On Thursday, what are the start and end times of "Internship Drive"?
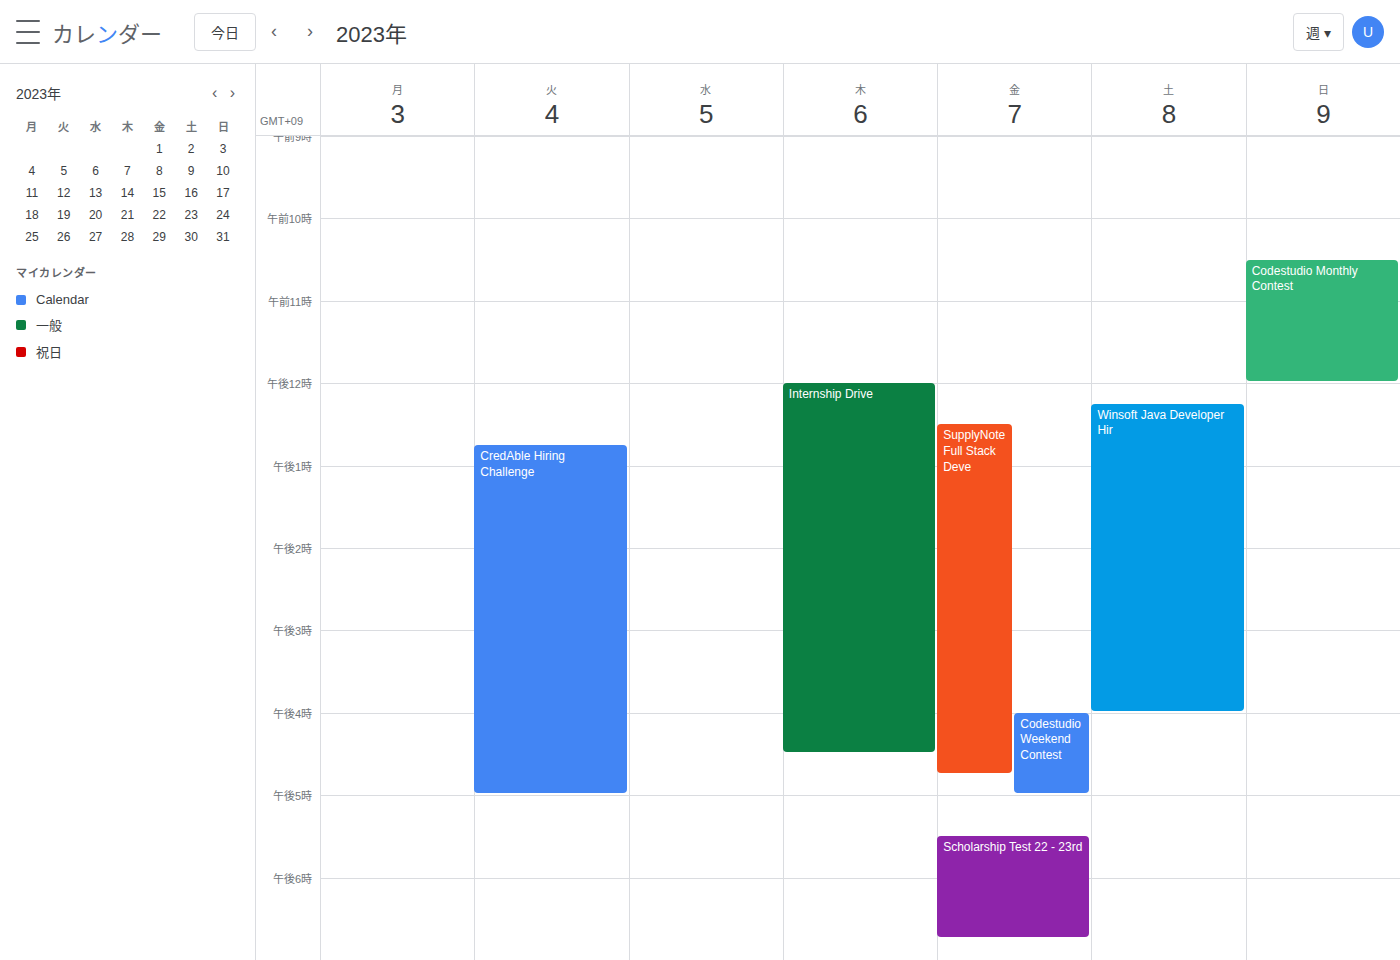
12:00 PM to 4:30 PM